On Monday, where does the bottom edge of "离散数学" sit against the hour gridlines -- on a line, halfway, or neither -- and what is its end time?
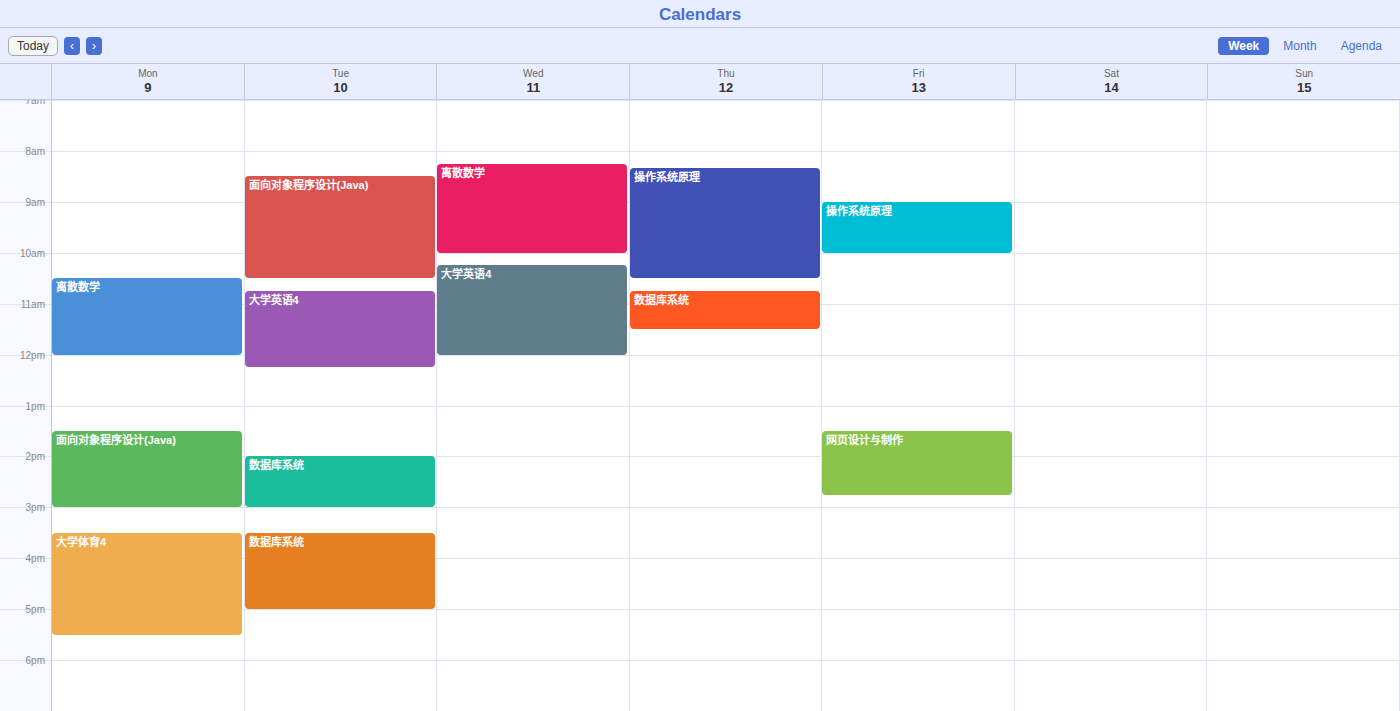
12:00 -- exactly on the 12:00 line.